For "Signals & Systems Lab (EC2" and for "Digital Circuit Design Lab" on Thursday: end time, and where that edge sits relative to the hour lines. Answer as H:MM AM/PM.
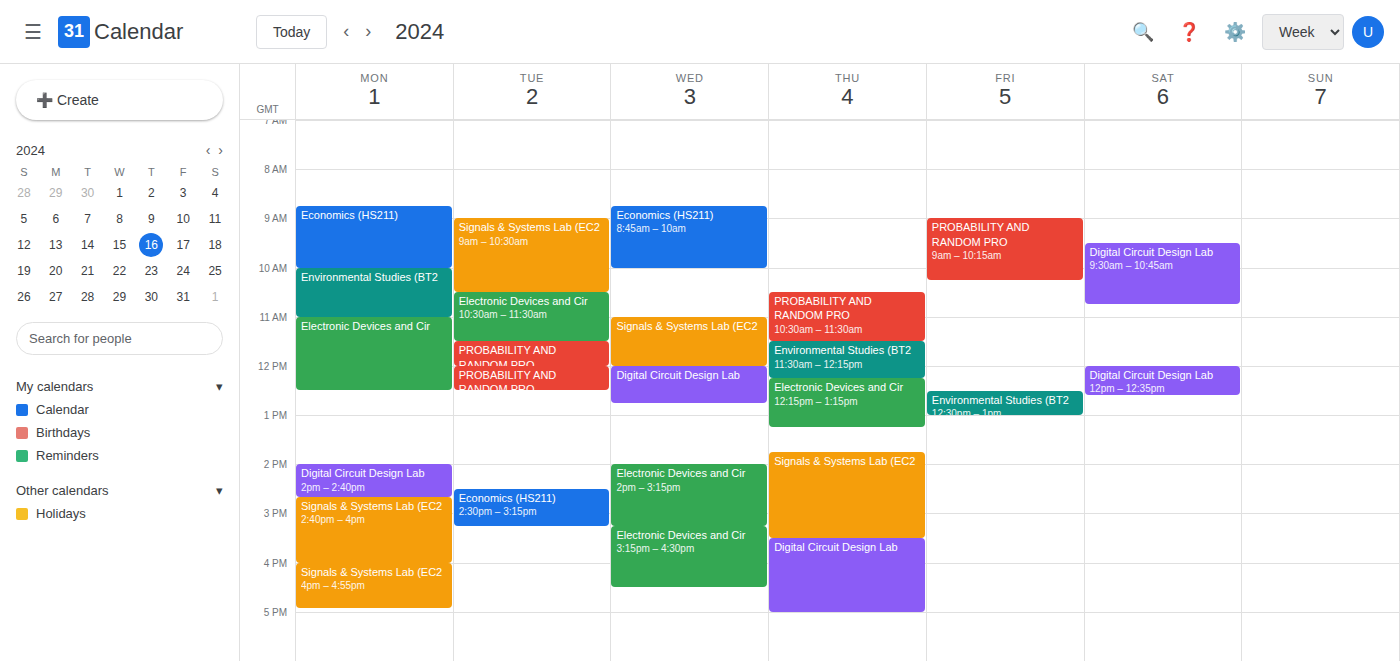
"Signals & Systems Lab (EC2": 3:30 PM, halfway between the 3 PM and 4 PM lines. "Digital Circuit Design Lab": 5:00 PM, exactly on the 5 PM line.